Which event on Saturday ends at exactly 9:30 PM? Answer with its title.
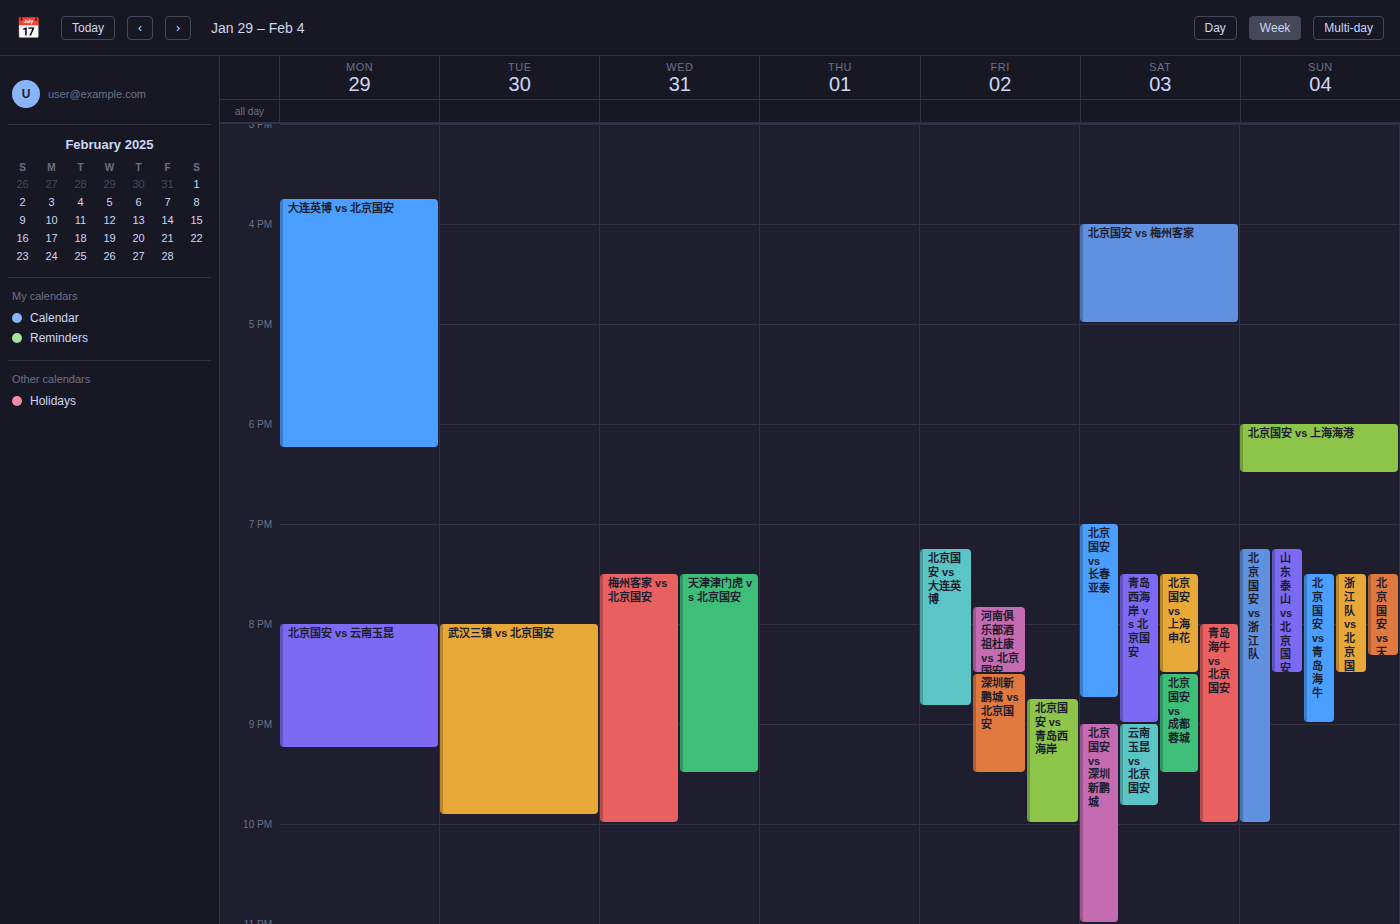
"北京国安 vs 成都蓉城"